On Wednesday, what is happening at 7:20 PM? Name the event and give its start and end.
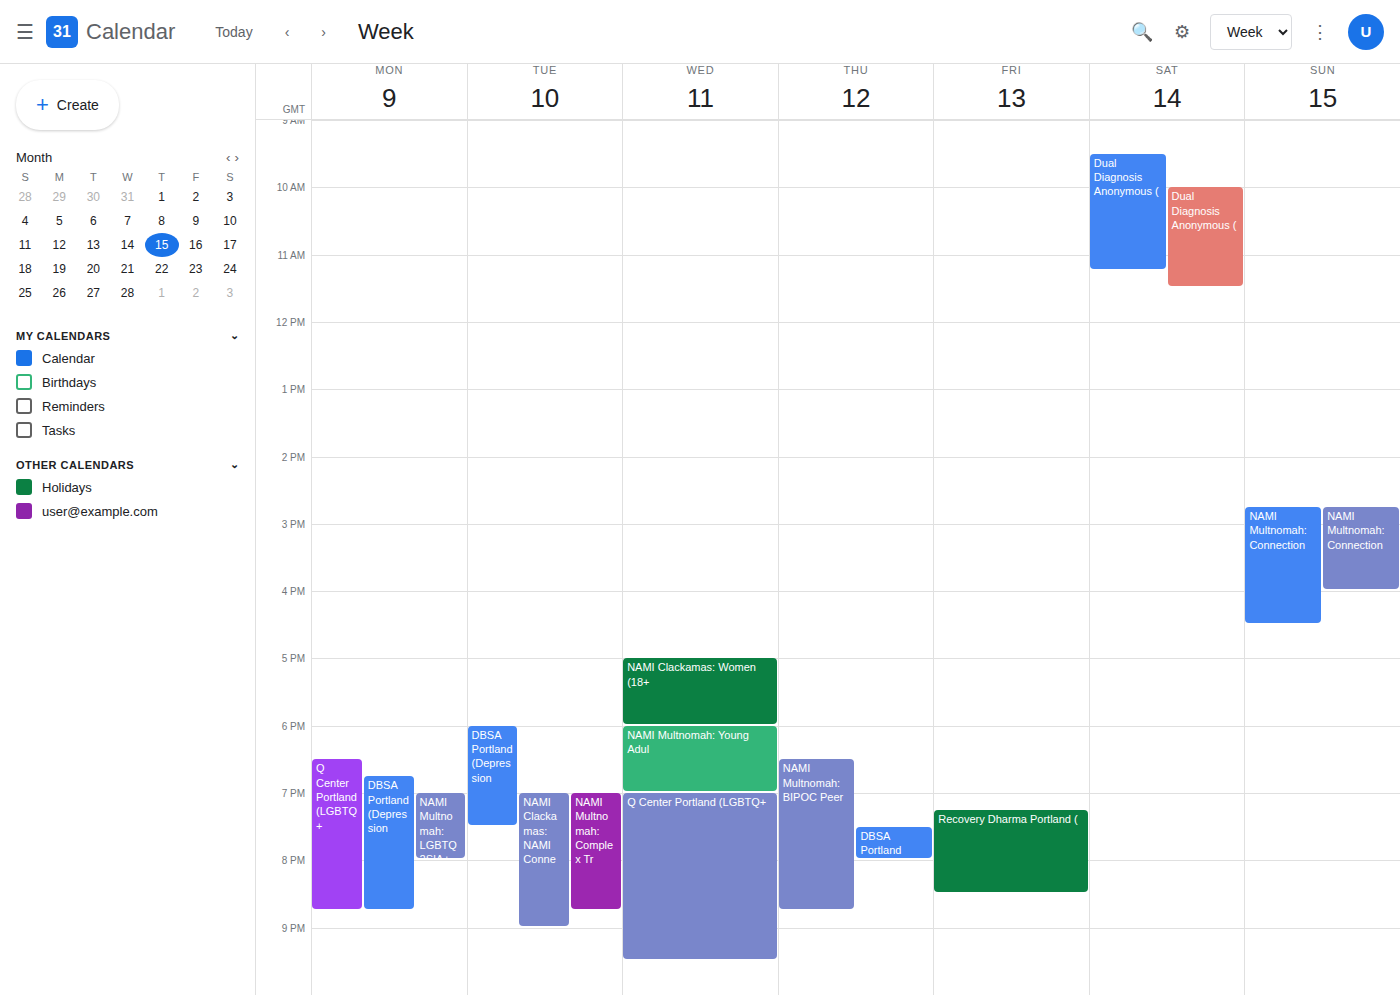
"Q Center Portland (LGBTQ+", 7:00 PM to 9:30 PM